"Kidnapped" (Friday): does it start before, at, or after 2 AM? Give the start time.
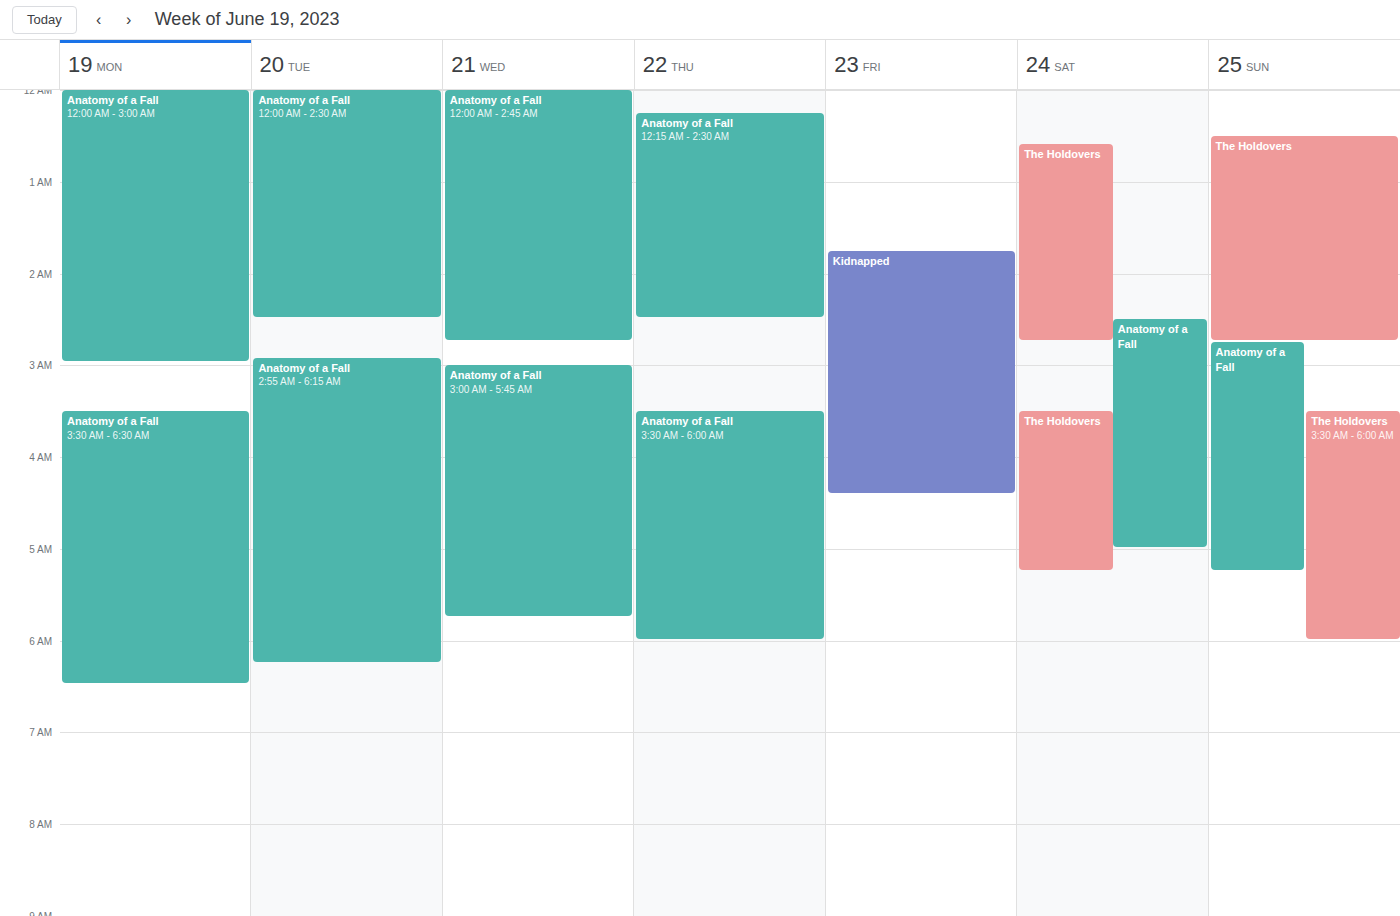
1:45 AM -- before 2 AM, 15 minutes above the 2 AM line.